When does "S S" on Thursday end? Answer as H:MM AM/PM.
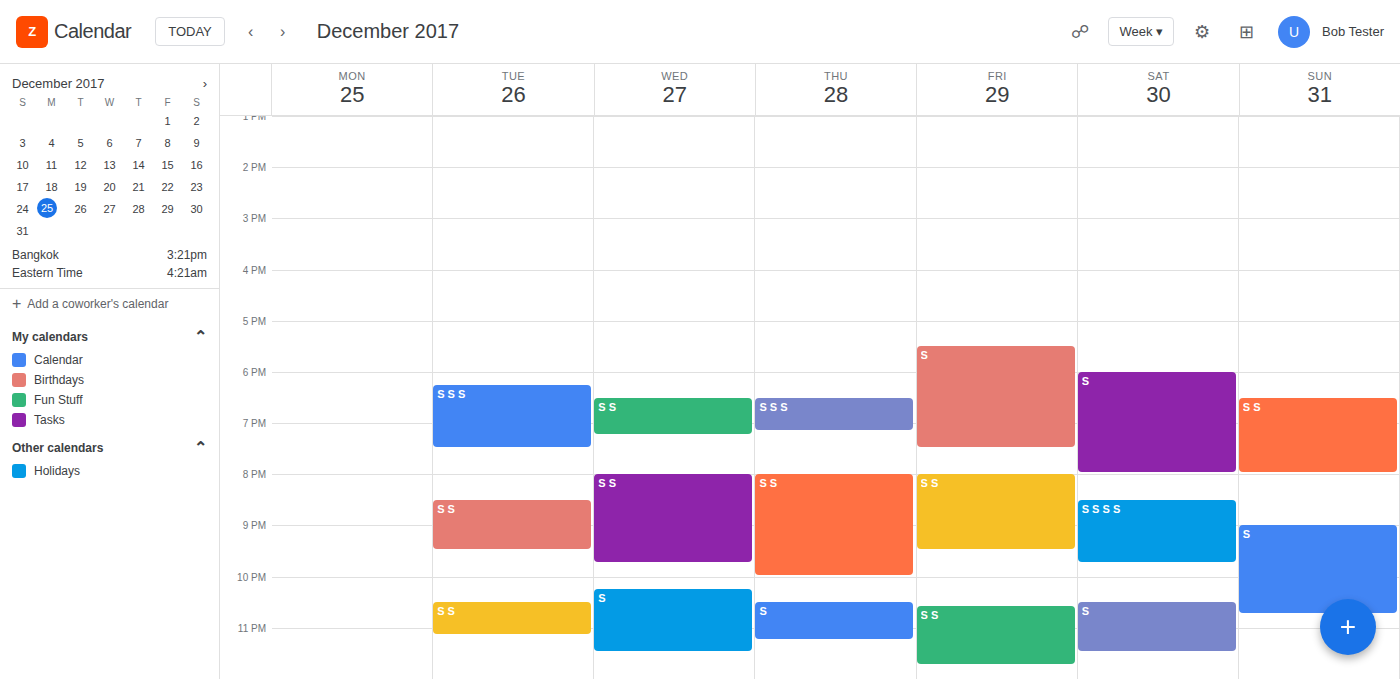
10:00 PM